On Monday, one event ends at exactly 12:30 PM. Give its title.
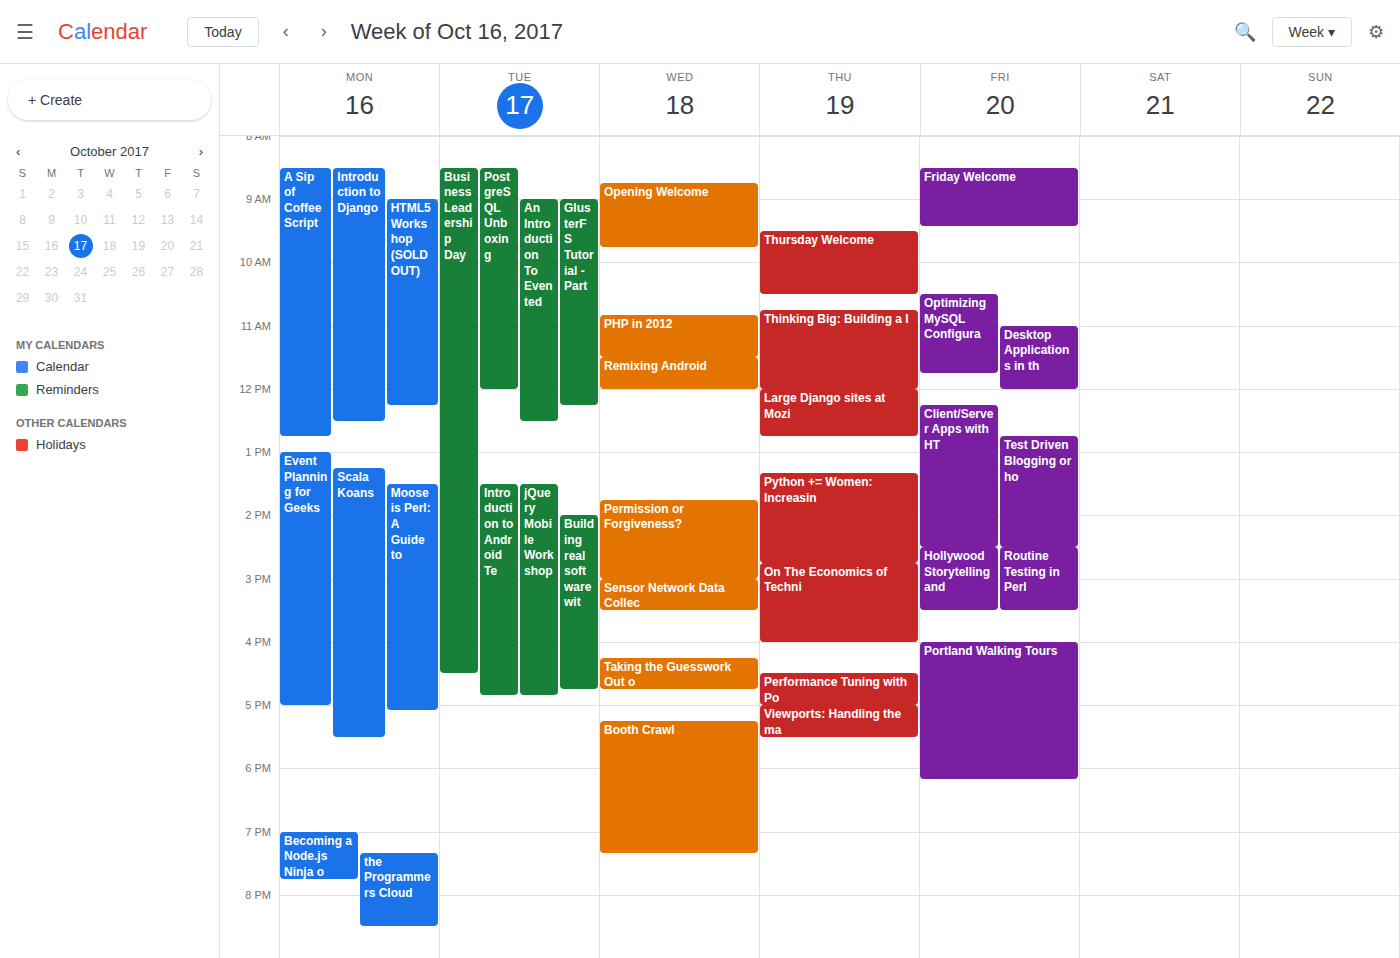
"Introduction to Django"